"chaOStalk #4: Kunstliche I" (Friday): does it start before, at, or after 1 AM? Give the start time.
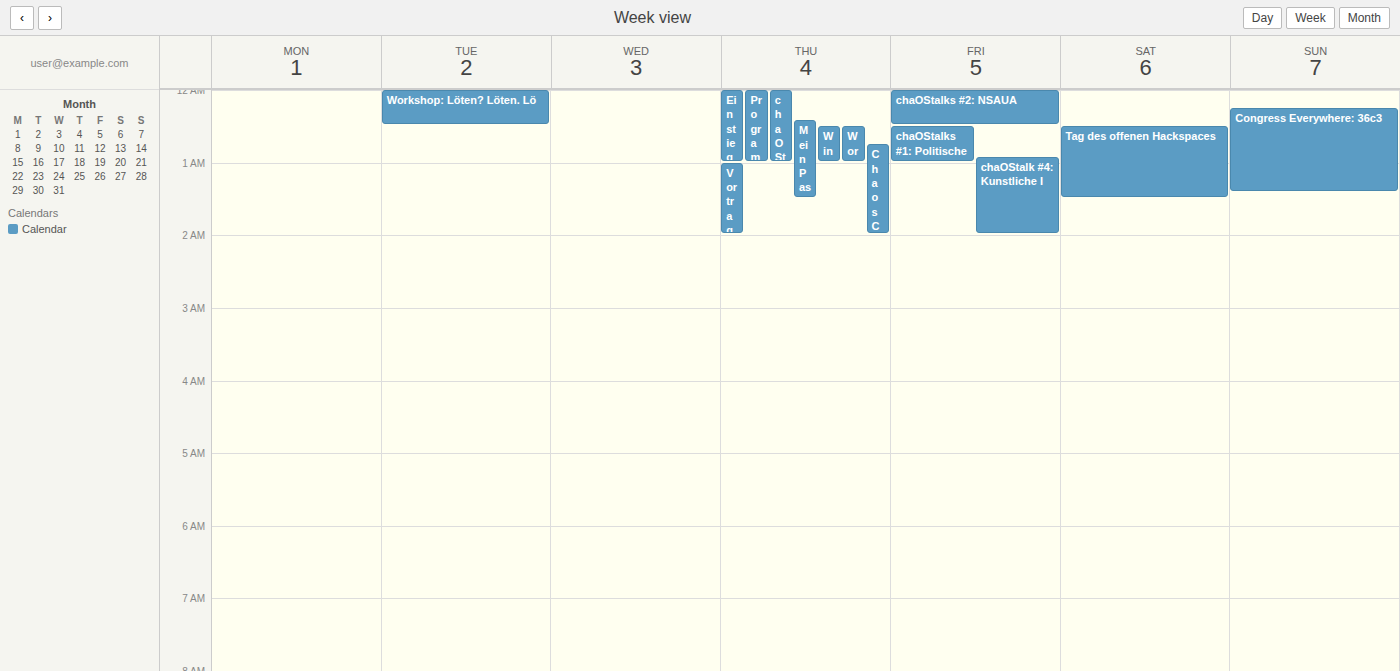
12:55 AM -- before 1 AM, 5 minutes above the 1 AM line.